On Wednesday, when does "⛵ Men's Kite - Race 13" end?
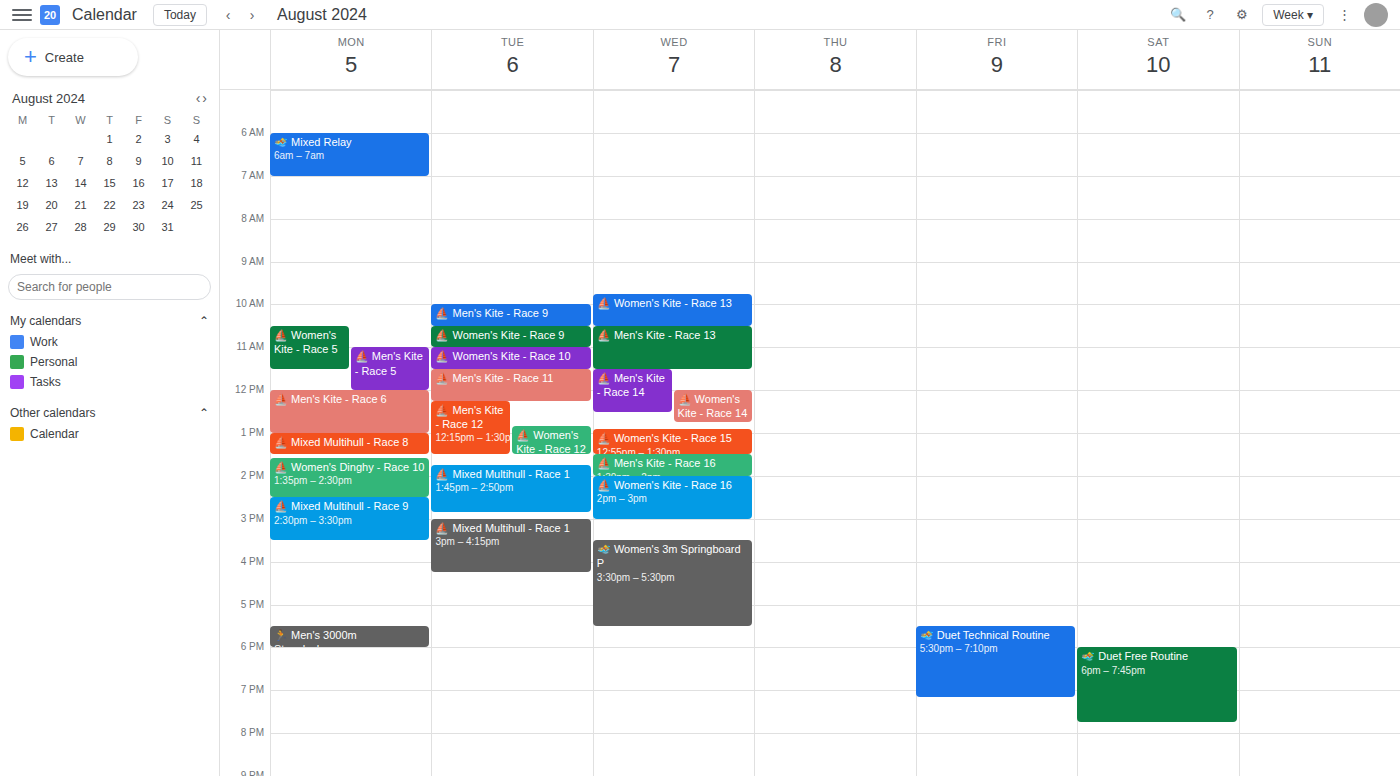
11:30 AM